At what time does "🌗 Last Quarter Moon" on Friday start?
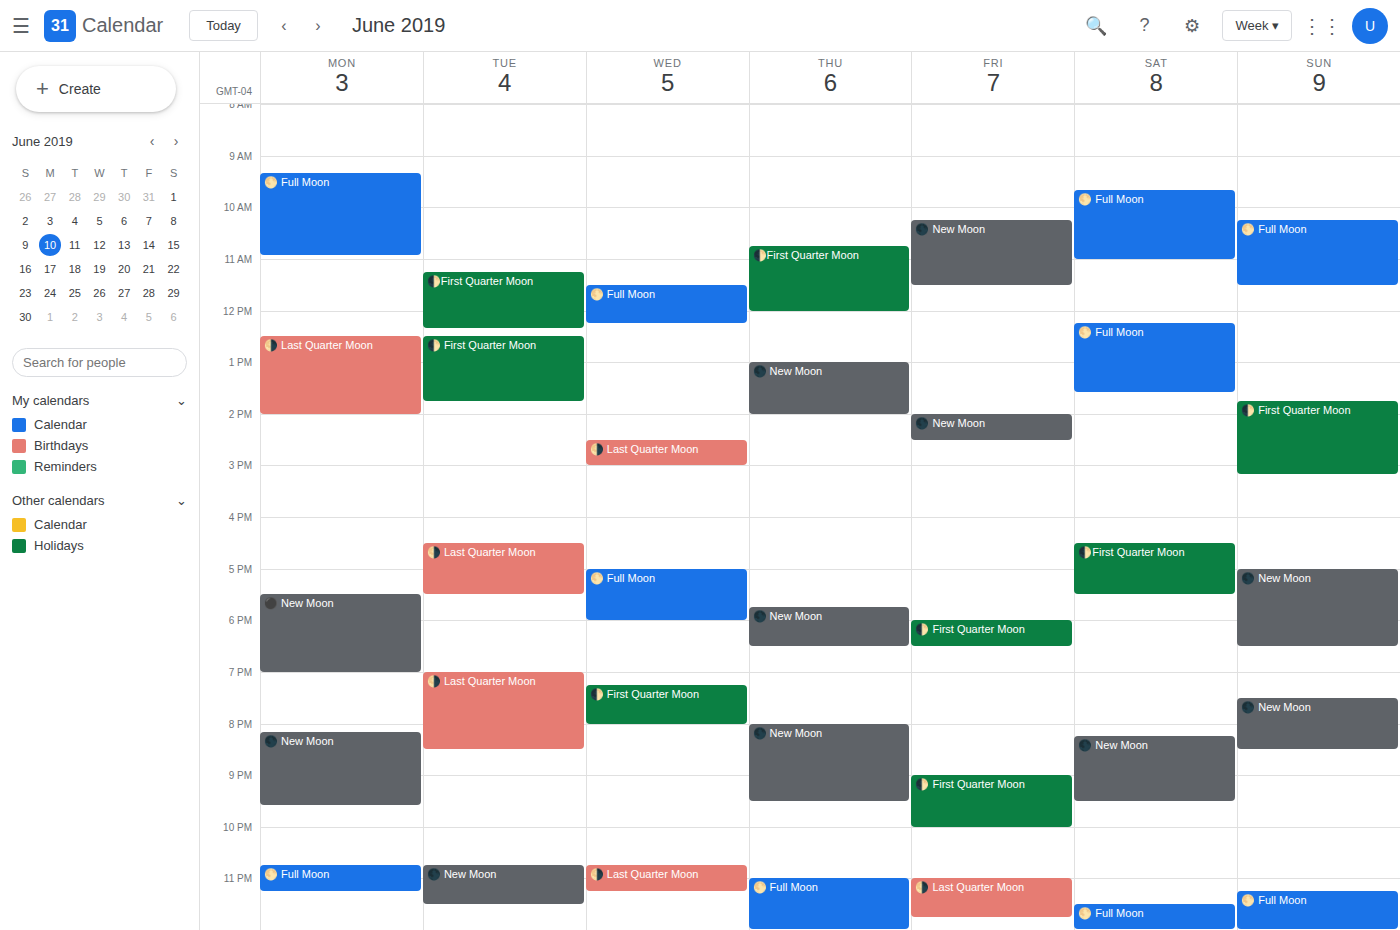
11:00 PM